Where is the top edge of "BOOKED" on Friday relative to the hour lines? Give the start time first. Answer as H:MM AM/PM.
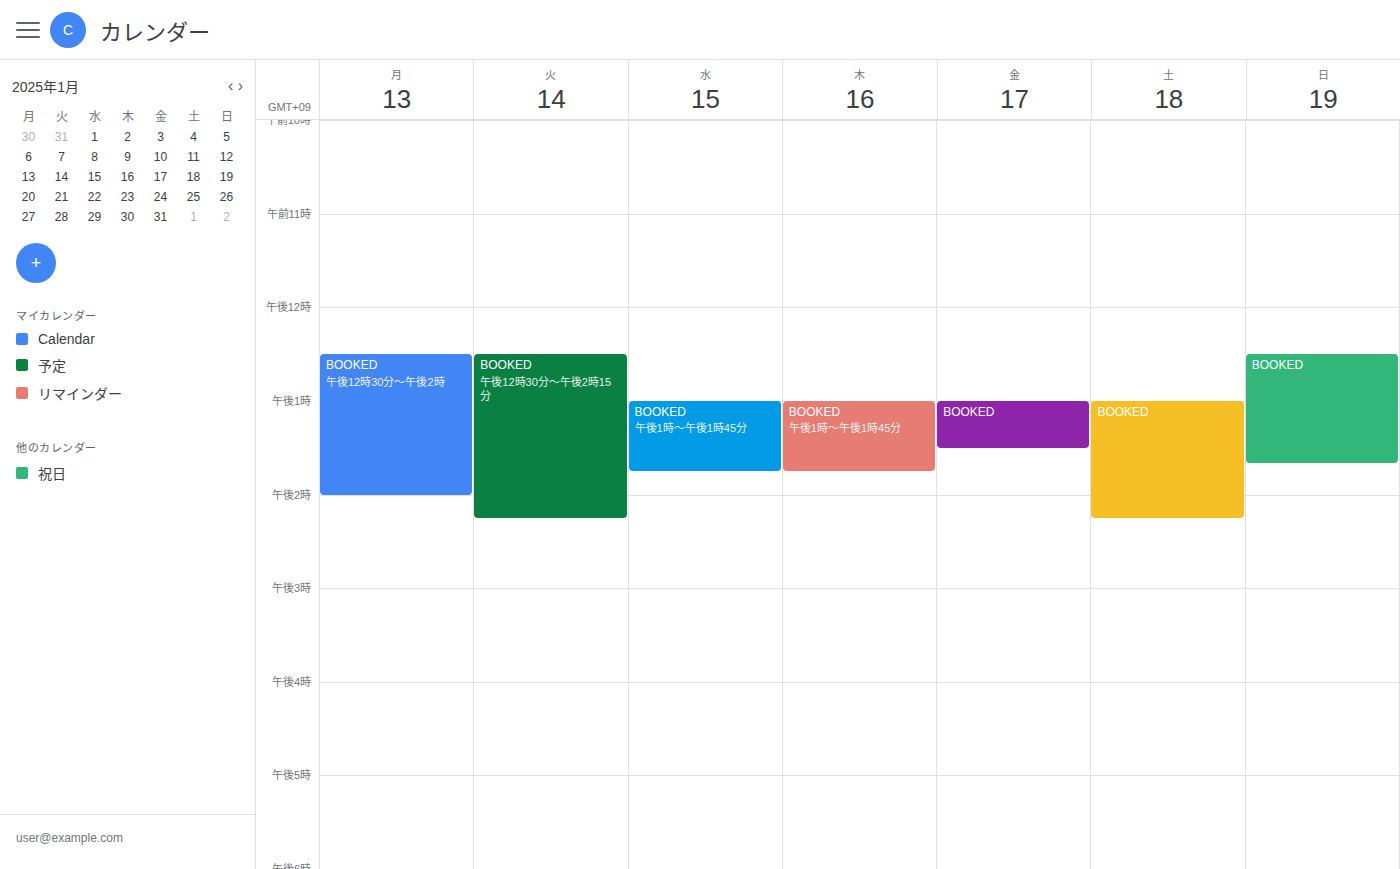
1:00 PM -- exactly on the 1 PM line.